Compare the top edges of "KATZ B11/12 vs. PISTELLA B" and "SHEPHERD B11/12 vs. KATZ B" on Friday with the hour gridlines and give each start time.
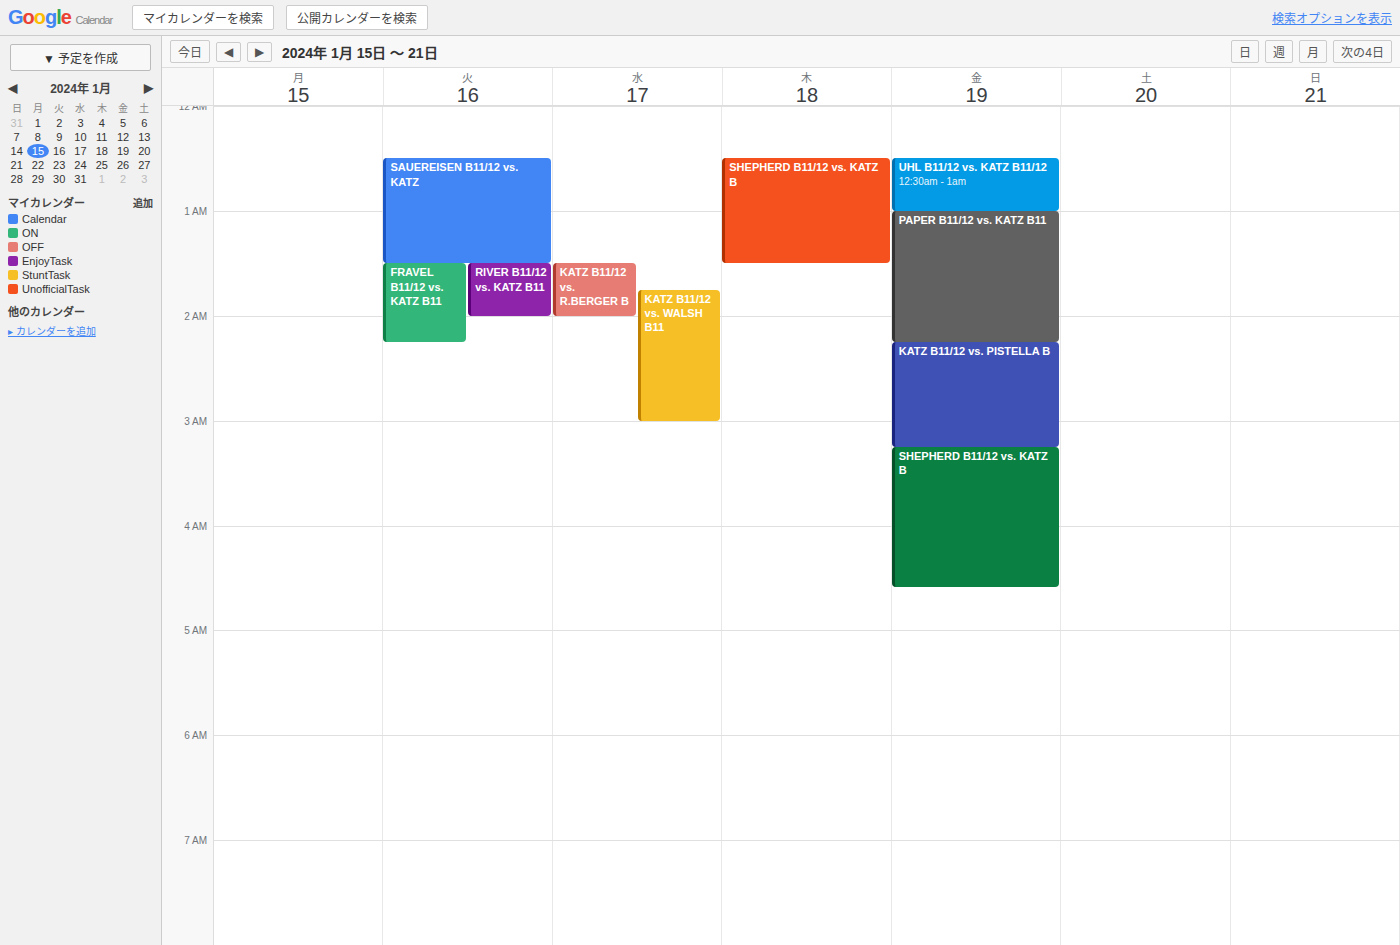
"KATZ B11/12 vs. PISTELLA B": 2:15 AM, neither: a quarter of the way from the 2 AM line to the 3 AM line. "SHEPHERD B11/12 vs. KATZ B": 3:15 AM, neither: a quarter of the way from the 3 AM line to the 4 AM line.